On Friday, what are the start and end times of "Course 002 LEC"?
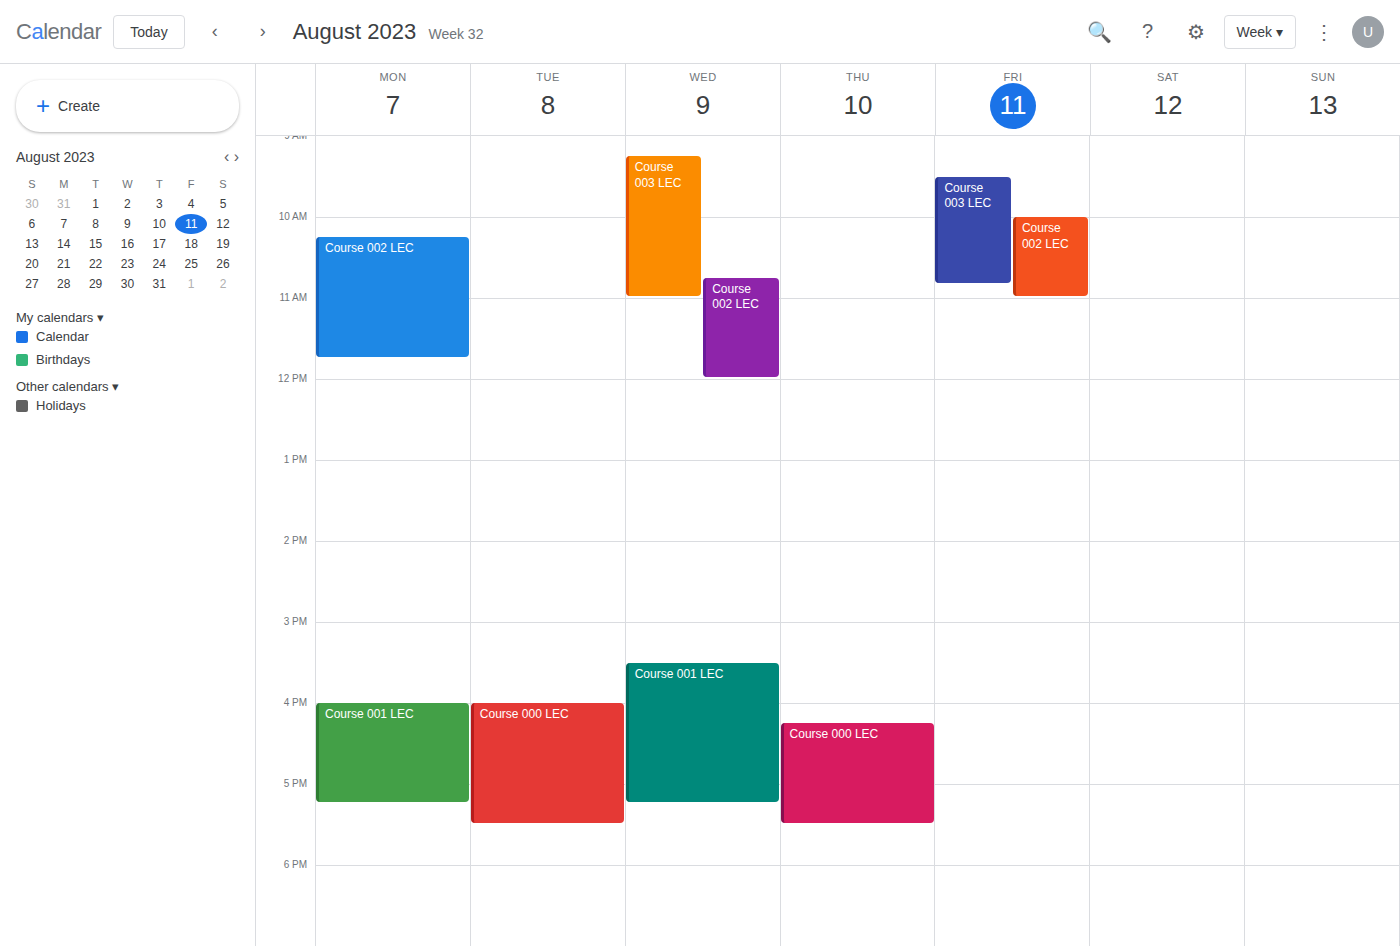
10:00 AM to 11:00 AM